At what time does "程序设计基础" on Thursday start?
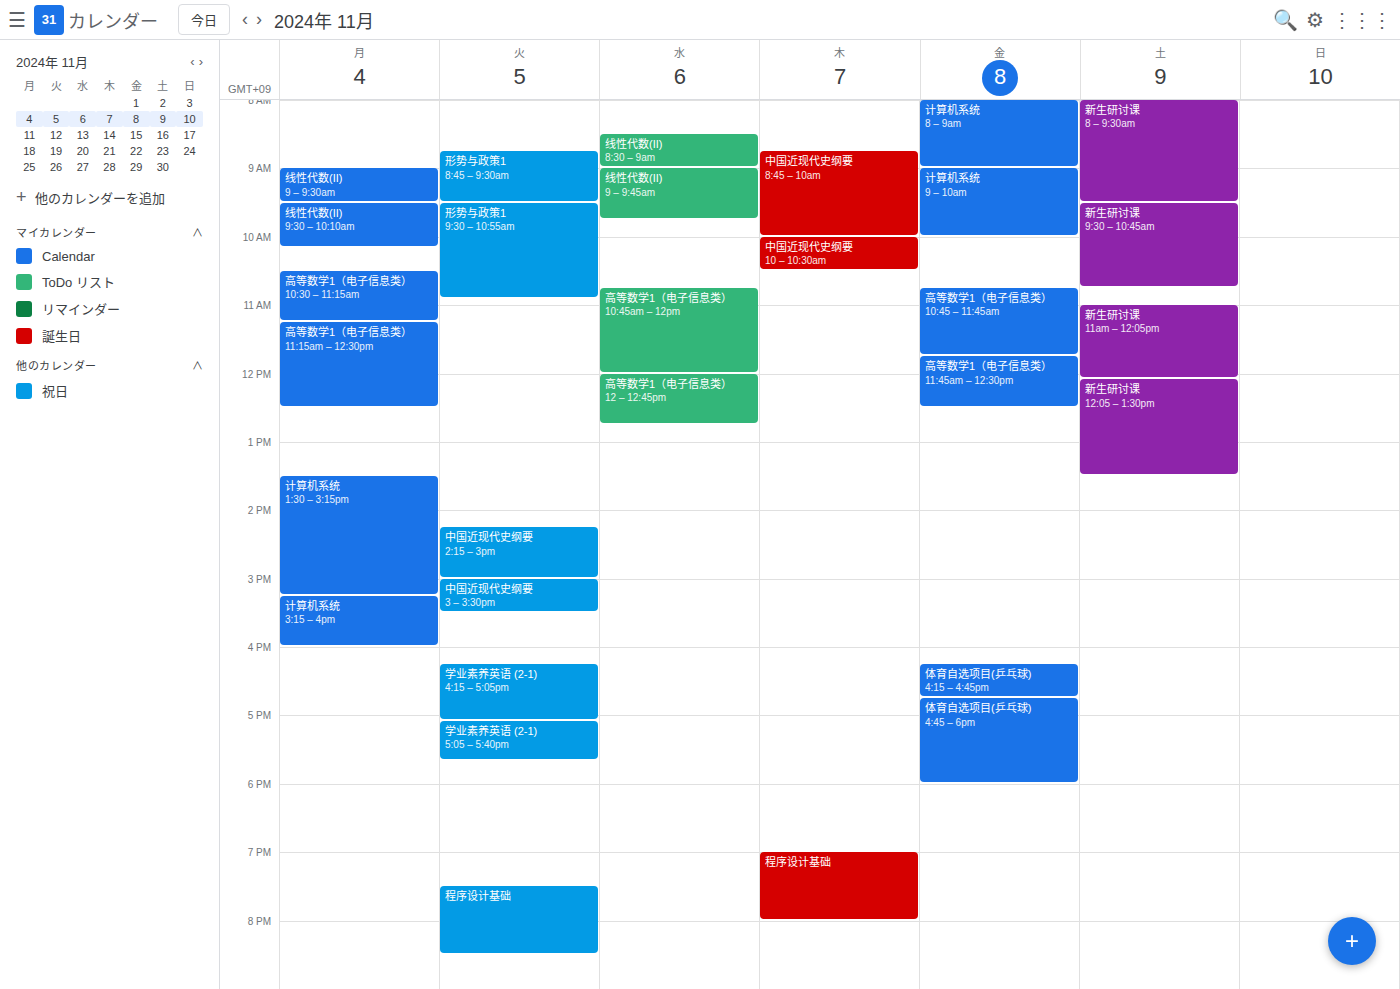
7:00 PM